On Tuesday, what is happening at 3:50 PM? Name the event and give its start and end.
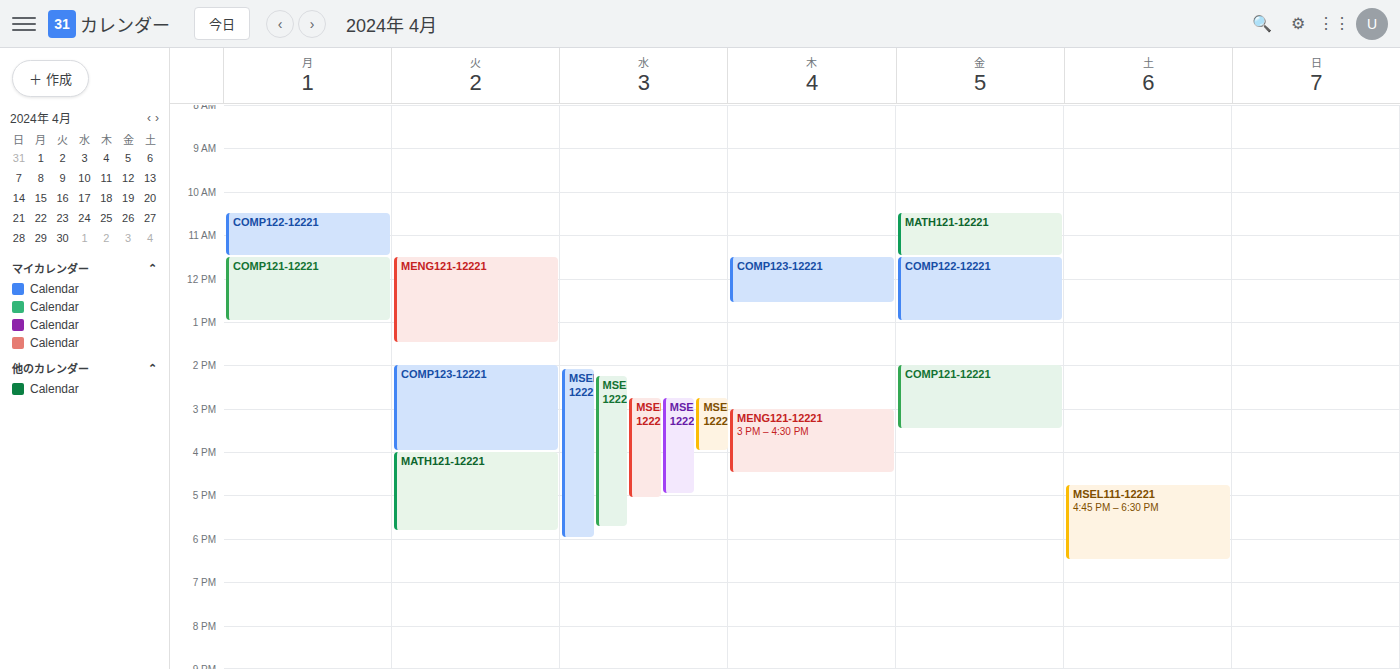
"COMP123-12221", 2:00 PM to 4:00 PM